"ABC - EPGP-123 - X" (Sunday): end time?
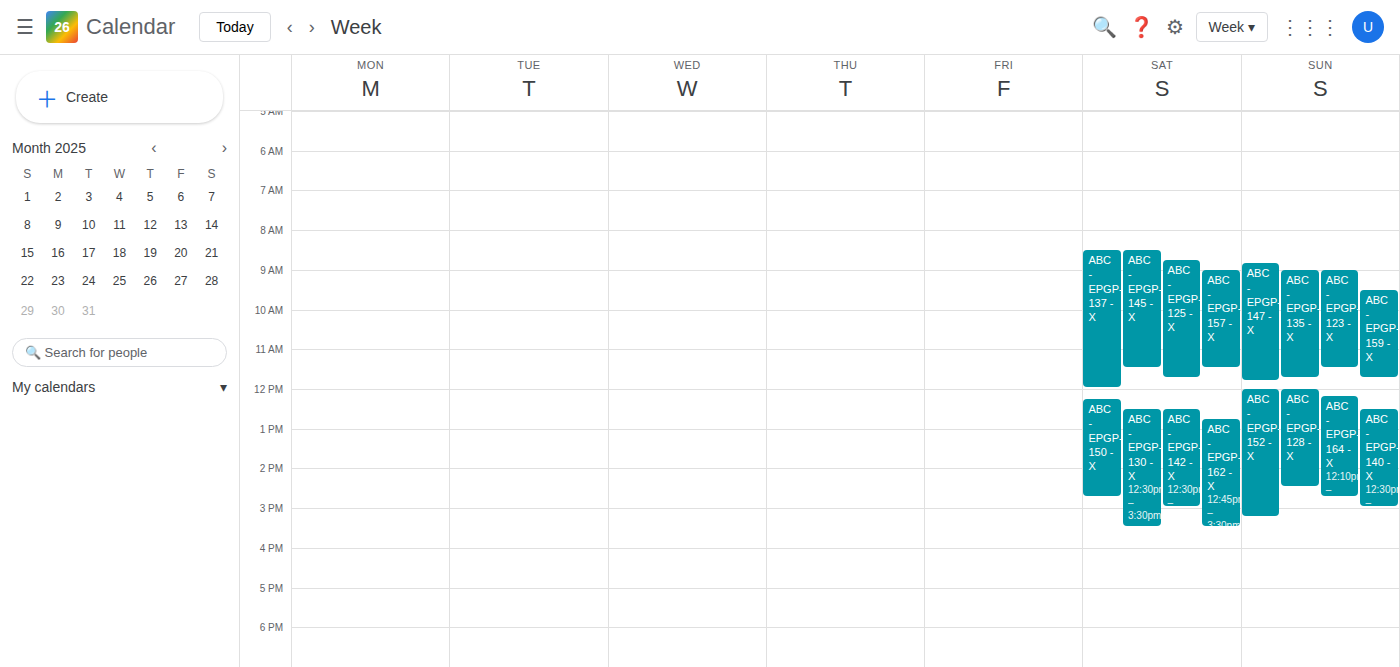
11:30